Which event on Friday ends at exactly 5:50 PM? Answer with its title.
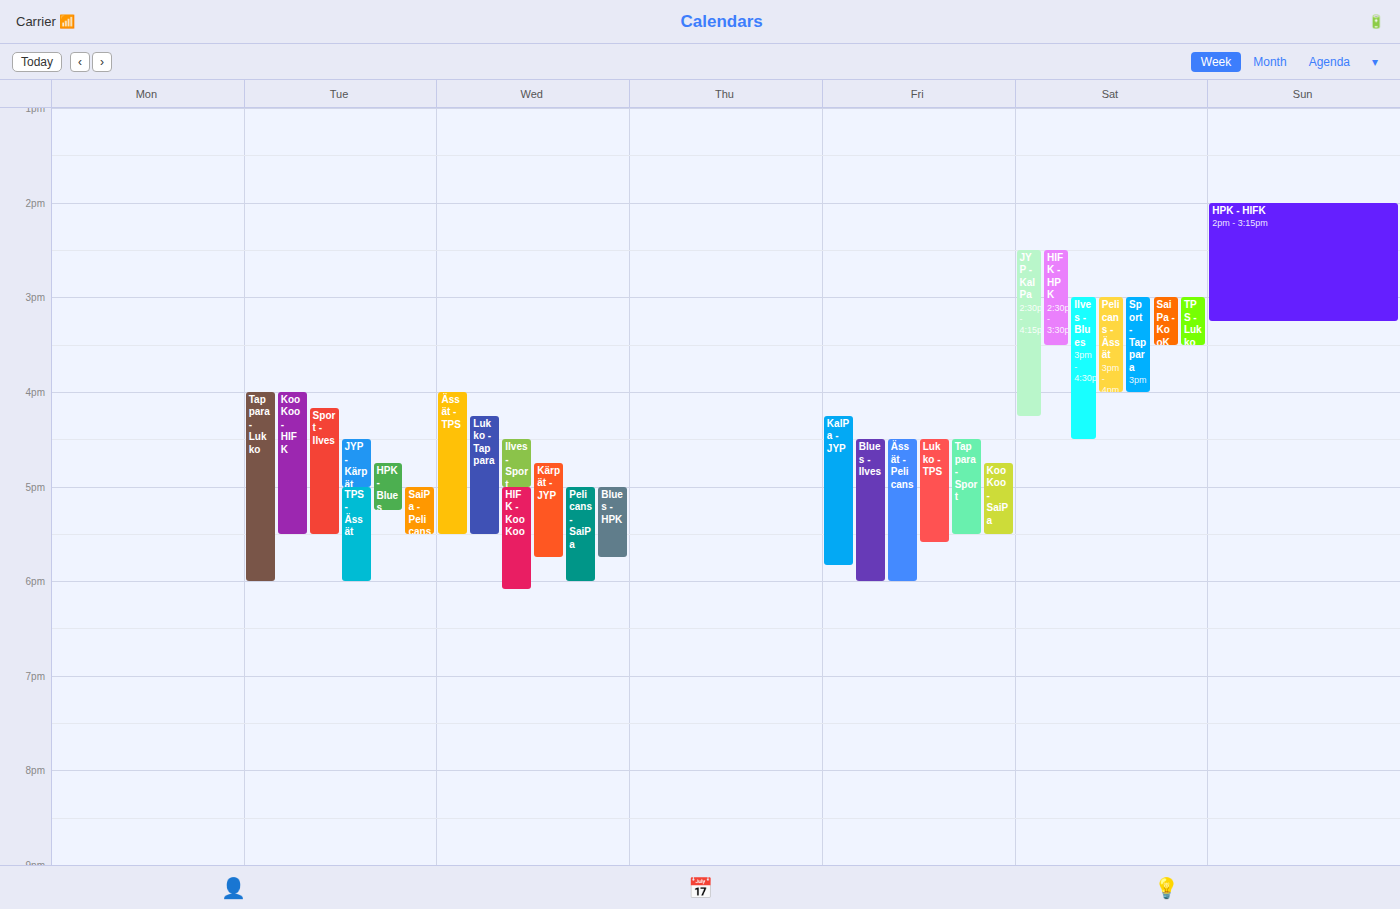
"KalPa - JYP"